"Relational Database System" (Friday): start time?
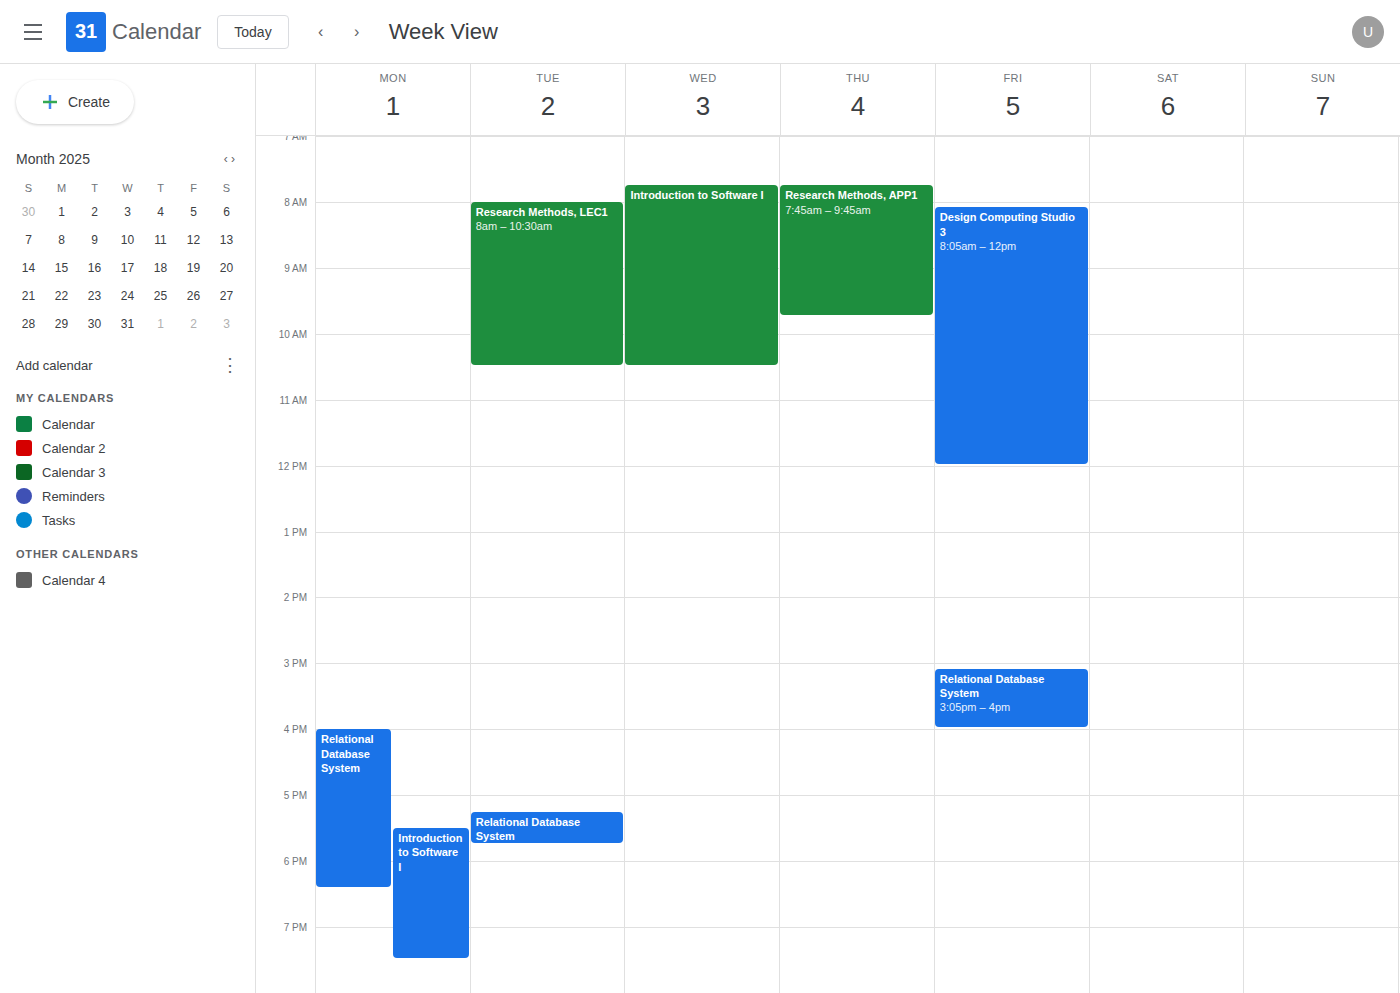
3:05 PM